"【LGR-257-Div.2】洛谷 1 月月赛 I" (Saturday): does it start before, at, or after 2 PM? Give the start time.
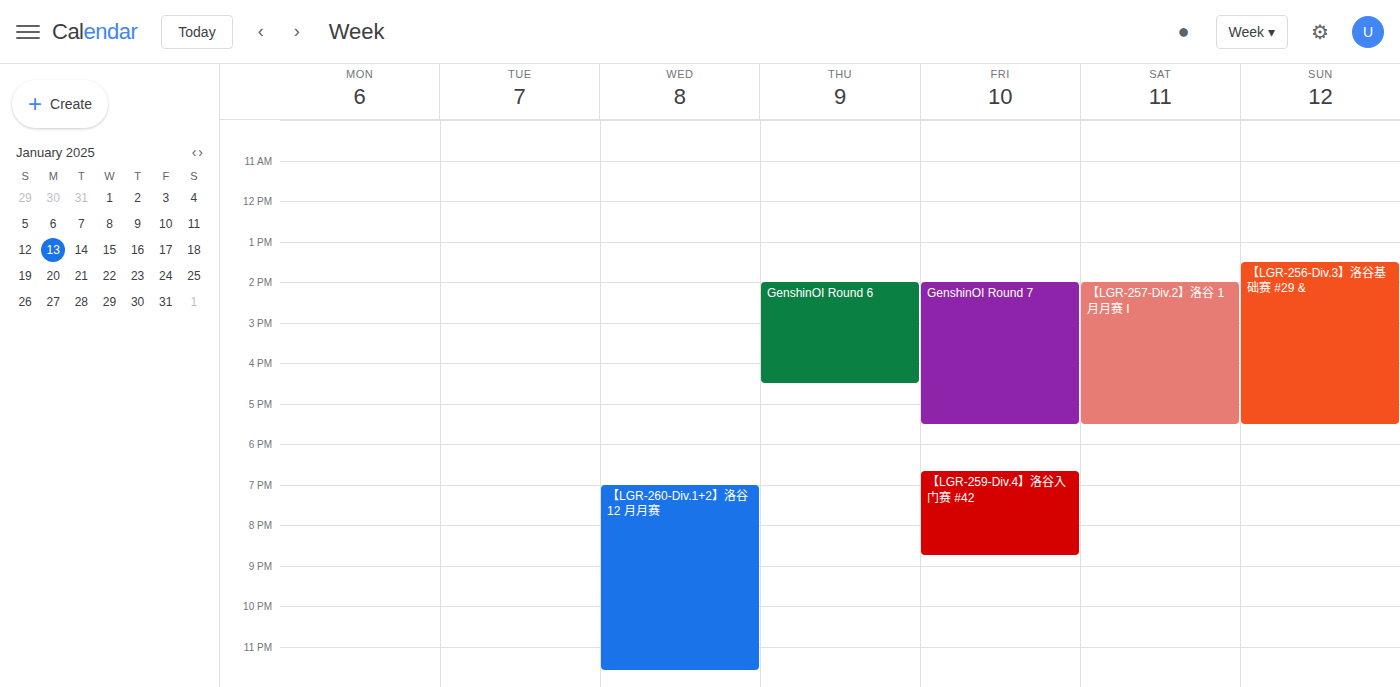
2:00 PM -- exactly at 2 PM, on the 2 PM line.